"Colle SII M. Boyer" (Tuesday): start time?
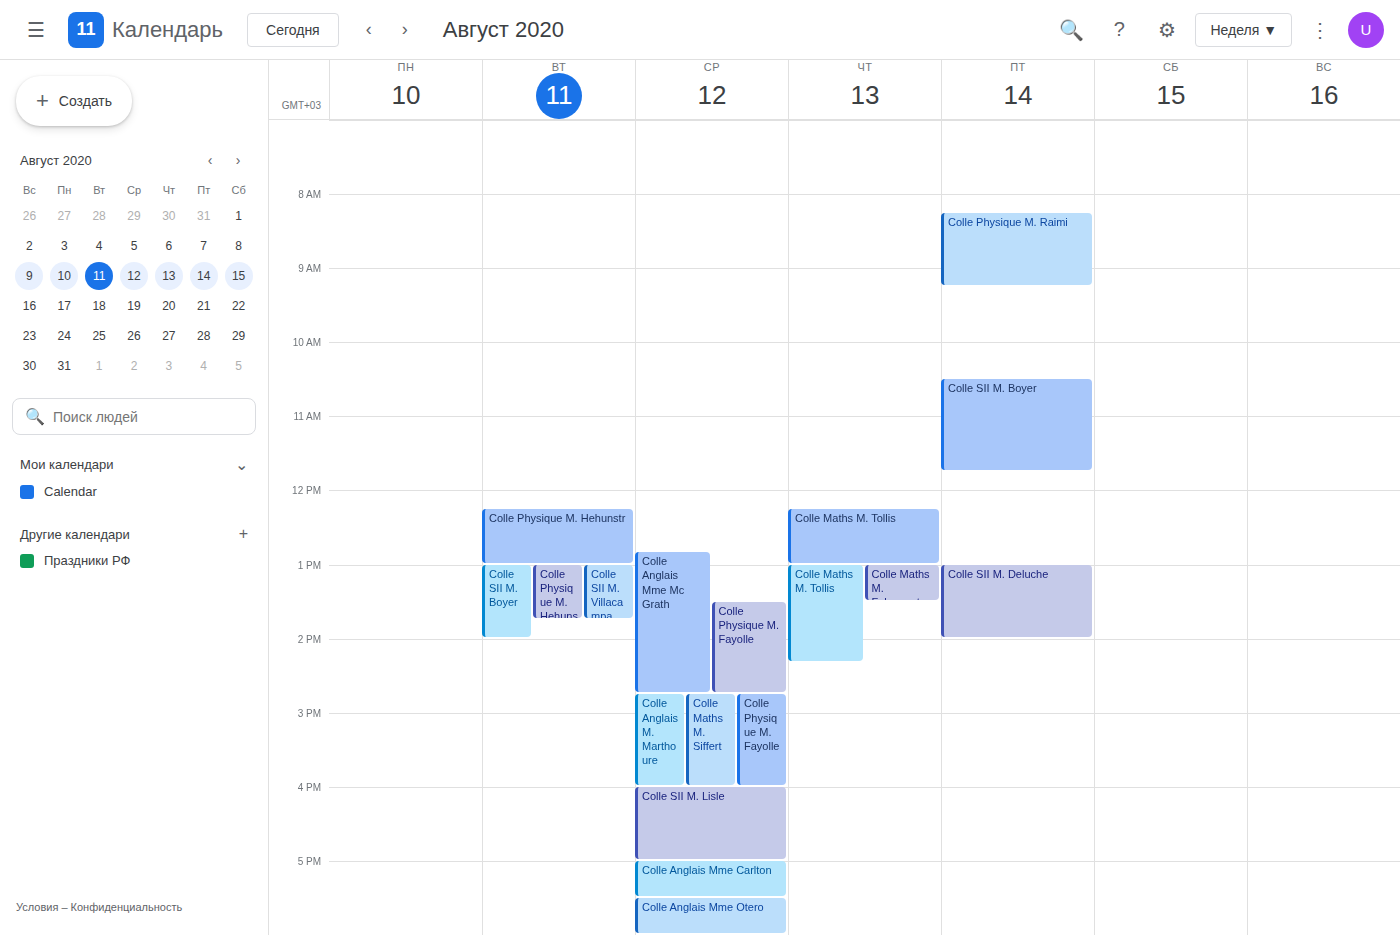
1:00 PM